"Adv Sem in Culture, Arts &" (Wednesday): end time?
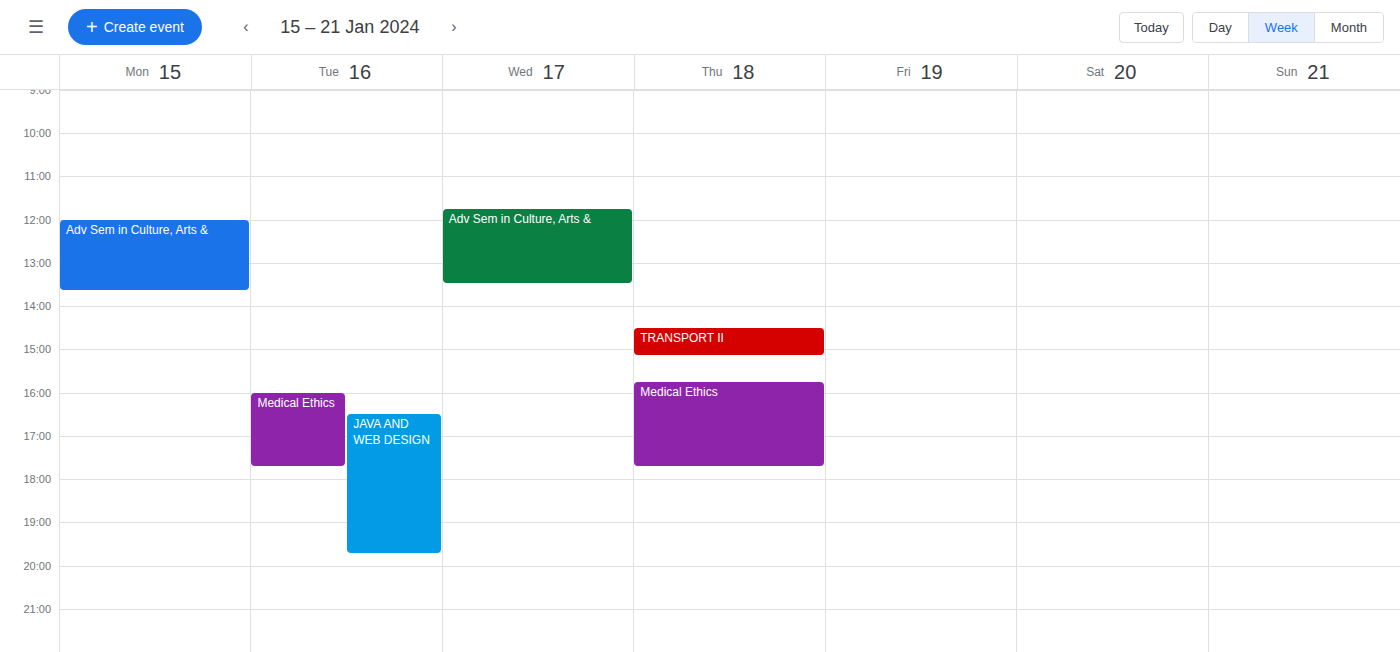
1:30 PM